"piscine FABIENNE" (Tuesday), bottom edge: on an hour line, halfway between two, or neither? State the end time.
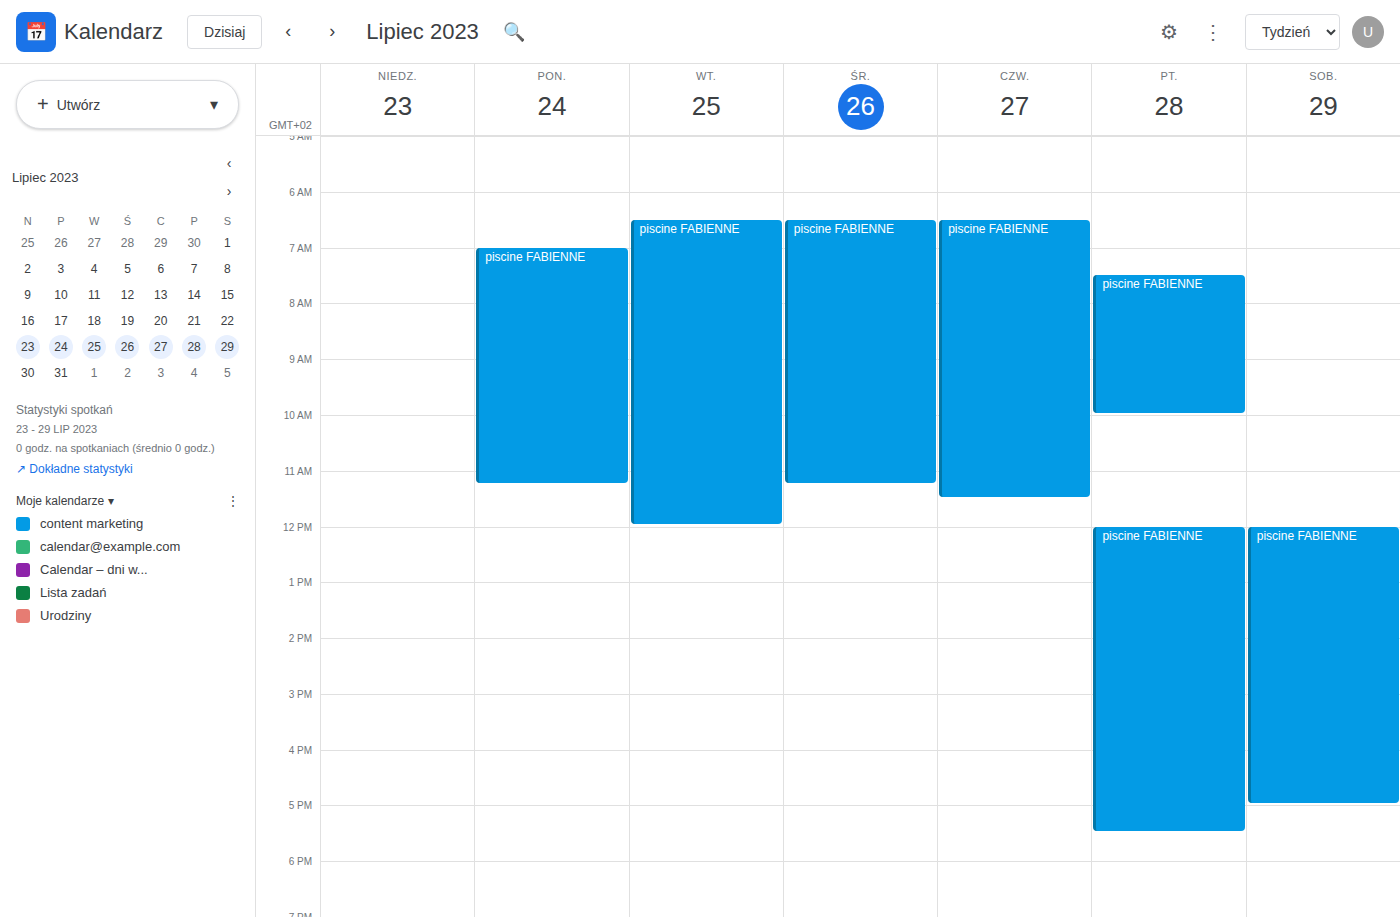
12:00 PM -- exactly on the 12 PM line.